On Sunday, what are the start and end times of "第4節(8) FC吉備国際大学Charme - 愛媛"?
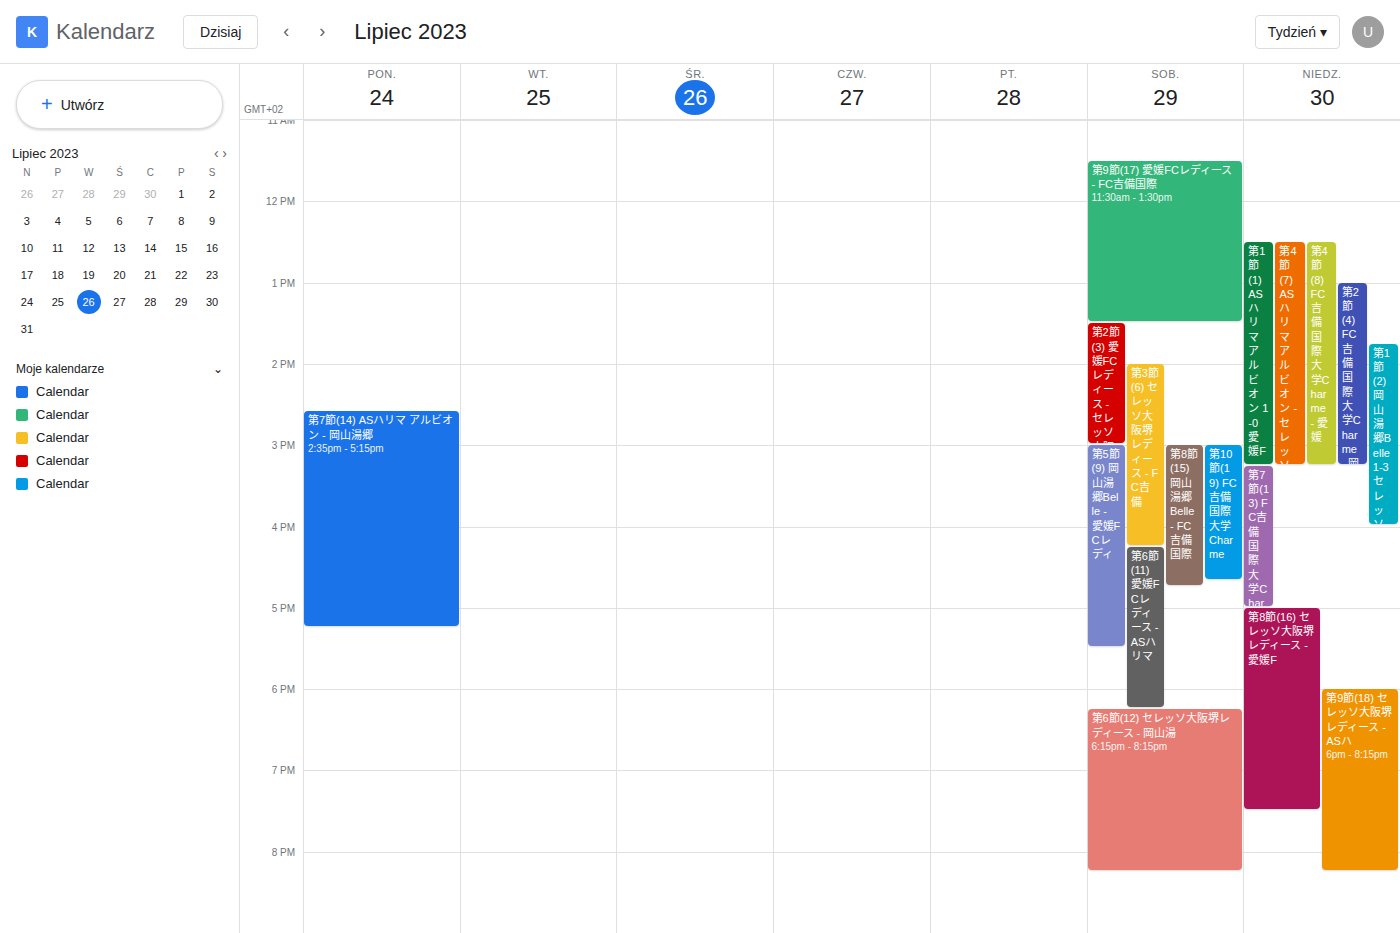
12:30 PM to 3:15 PM